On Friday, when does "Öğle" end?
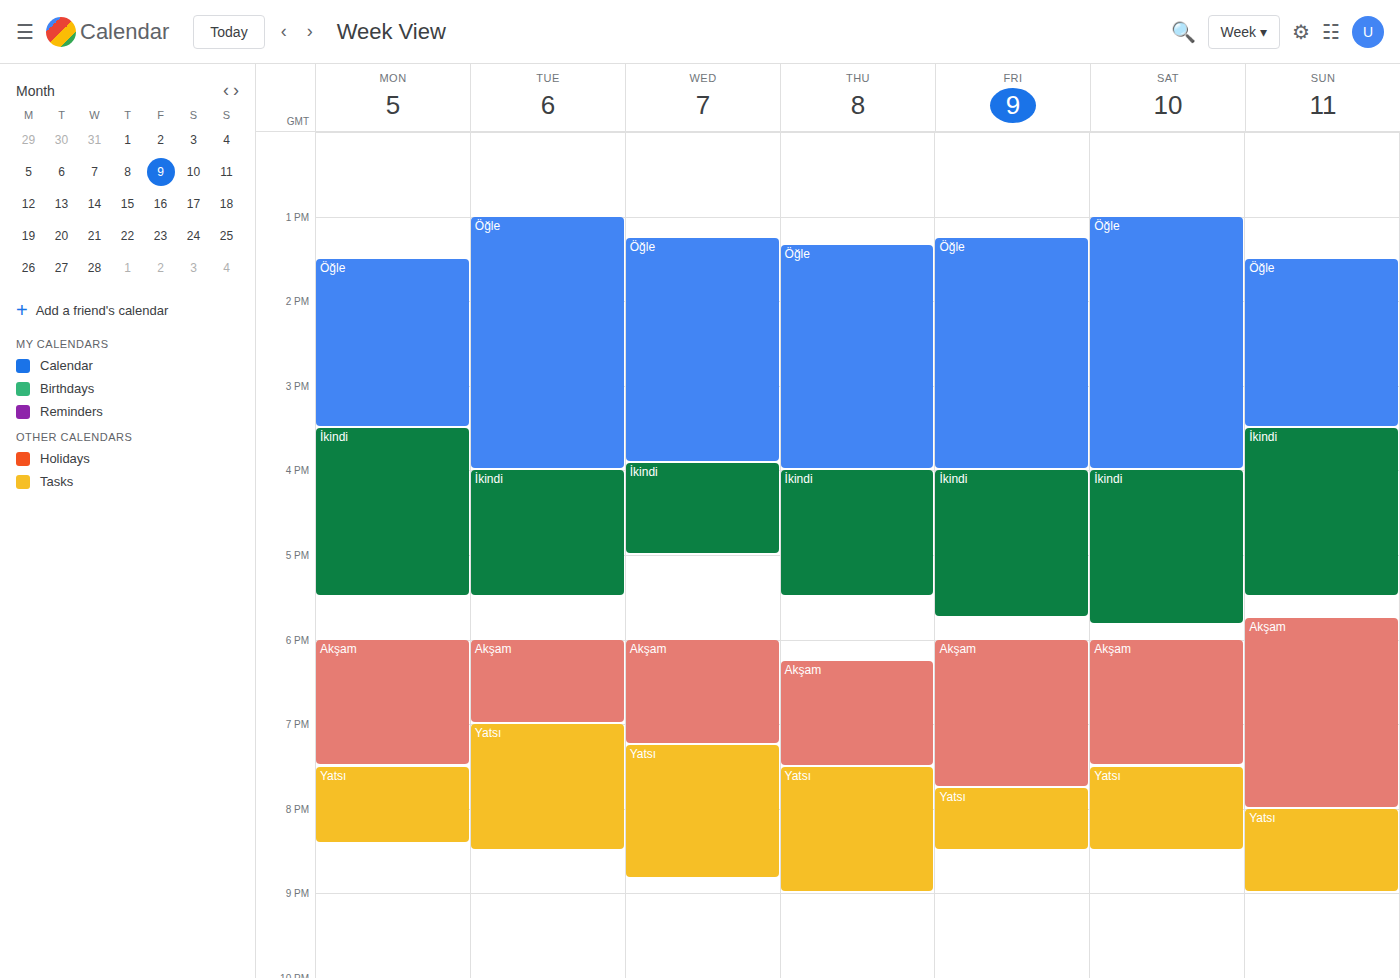
4:00 PM